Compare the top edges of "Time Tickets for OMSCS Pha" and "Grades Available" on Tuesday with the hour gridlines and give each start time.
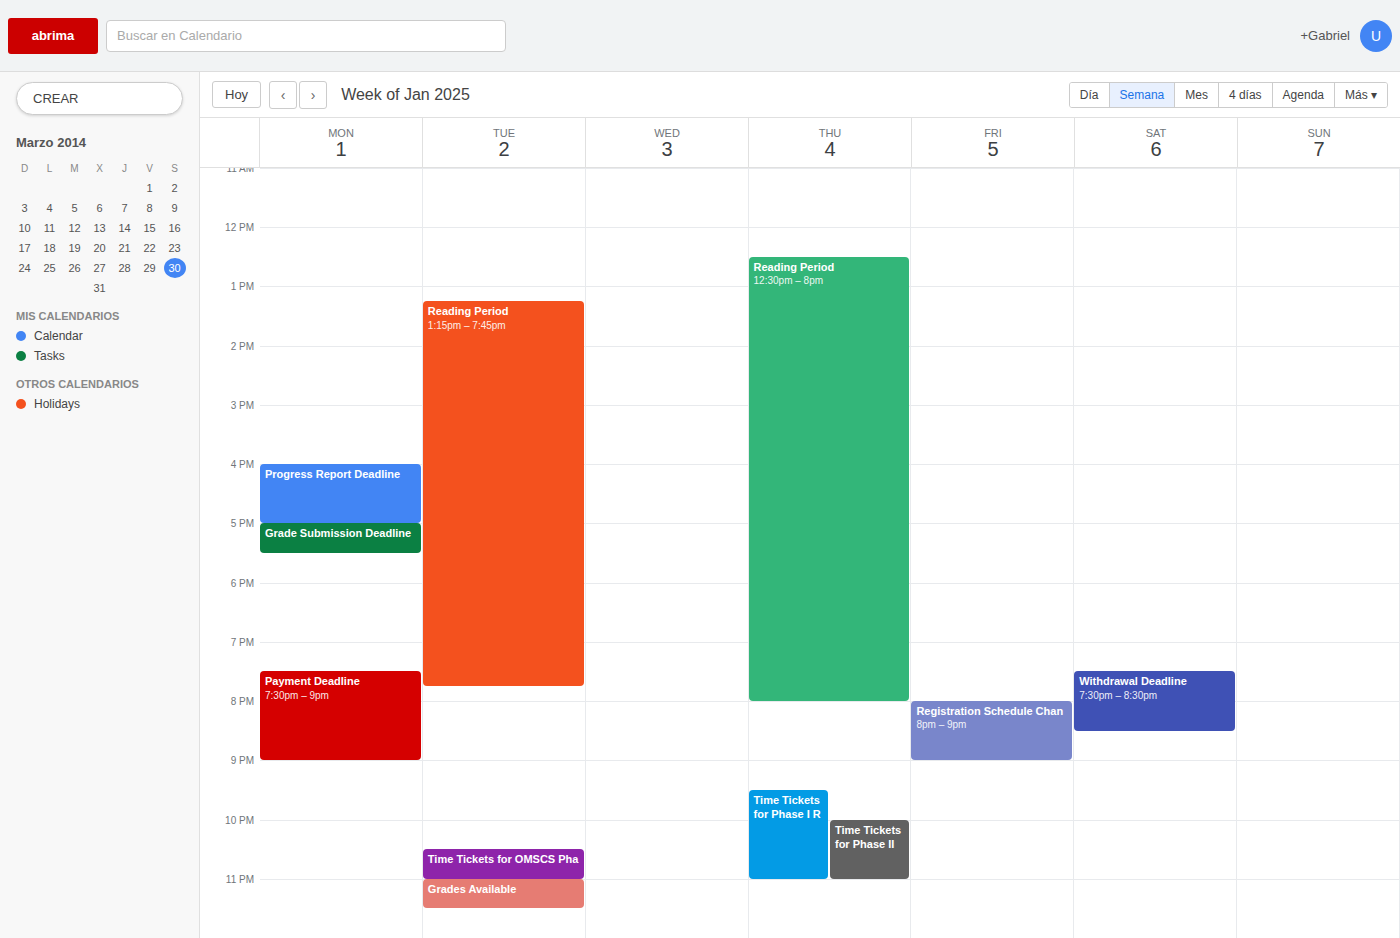
"Time Tickets for OMSCS Pha": 10:30 PM, halfway between the 10 PM and 11 PM lines. "Grades Available": 11:00 PM, exactly on the 11 PM line.